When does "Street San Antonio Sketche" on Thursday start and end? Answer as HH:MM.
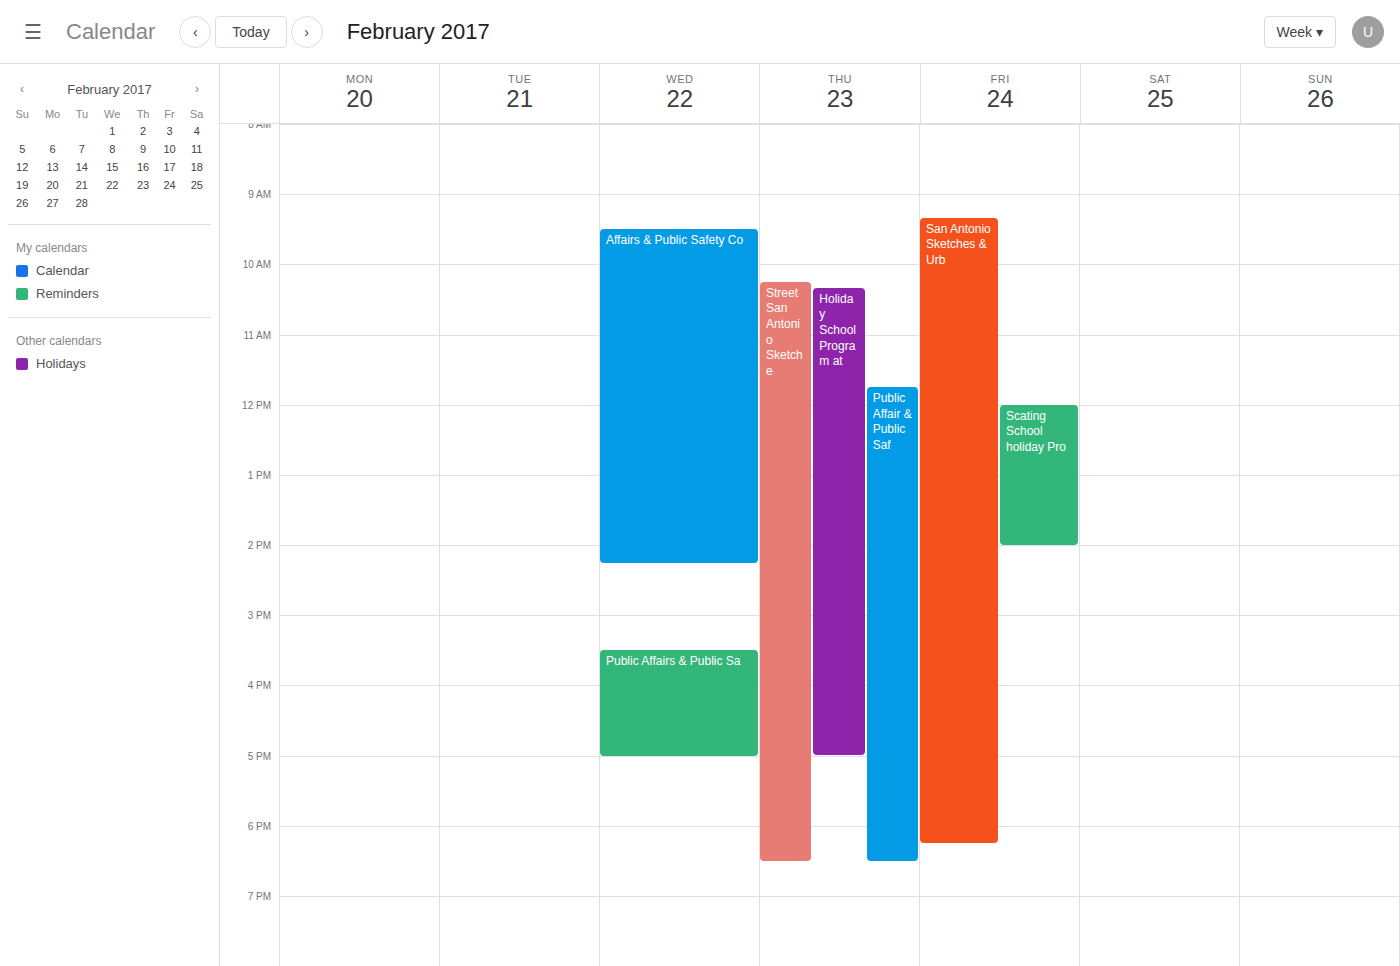
10:15 to 18:30